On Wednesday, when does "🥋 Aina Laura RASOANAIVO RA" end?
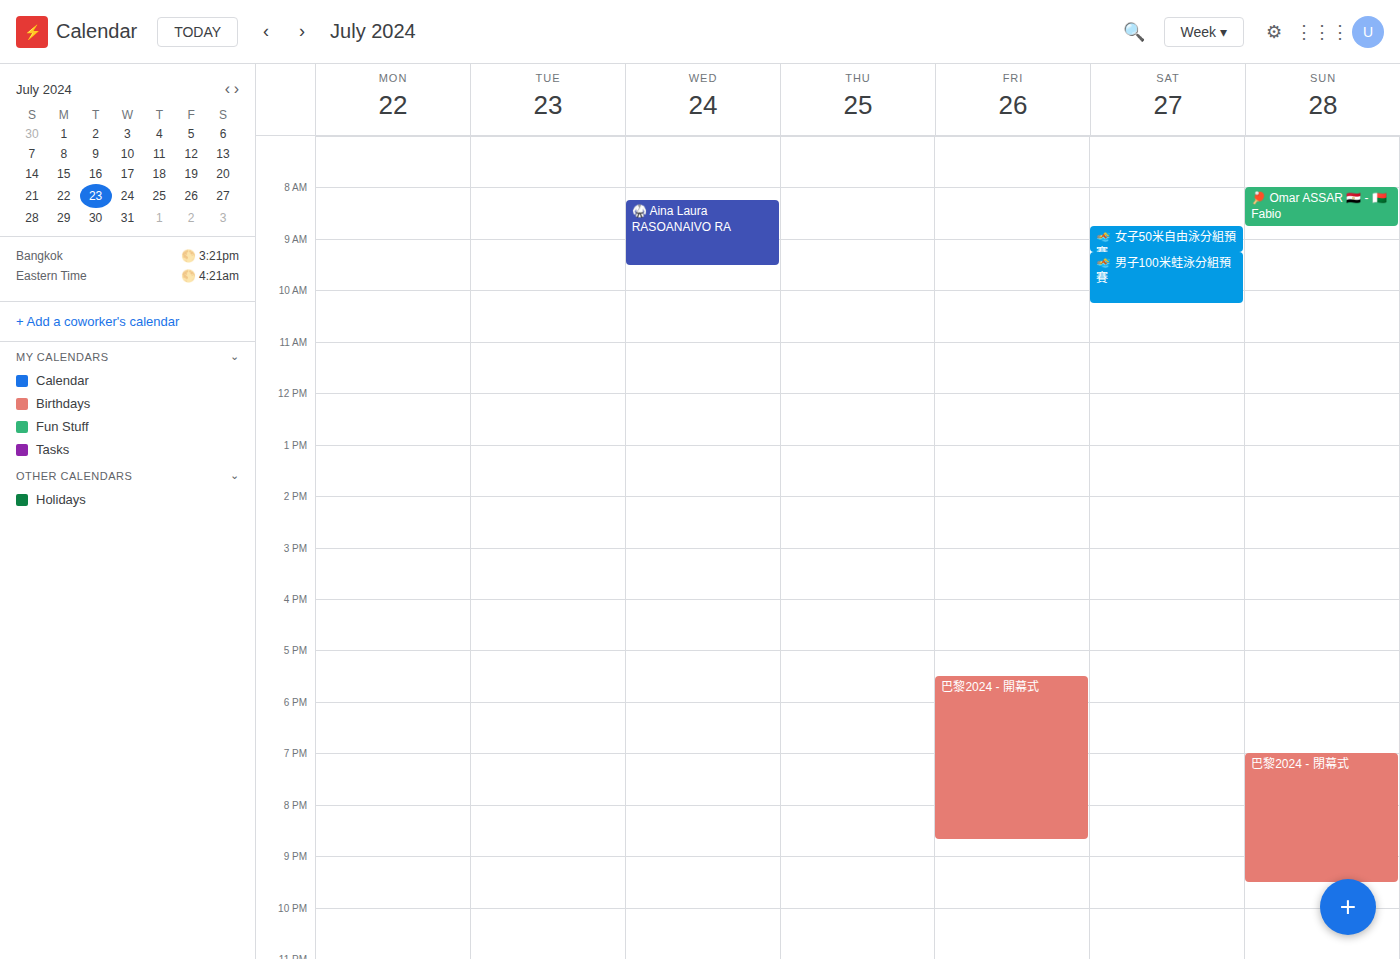
9:30 AM